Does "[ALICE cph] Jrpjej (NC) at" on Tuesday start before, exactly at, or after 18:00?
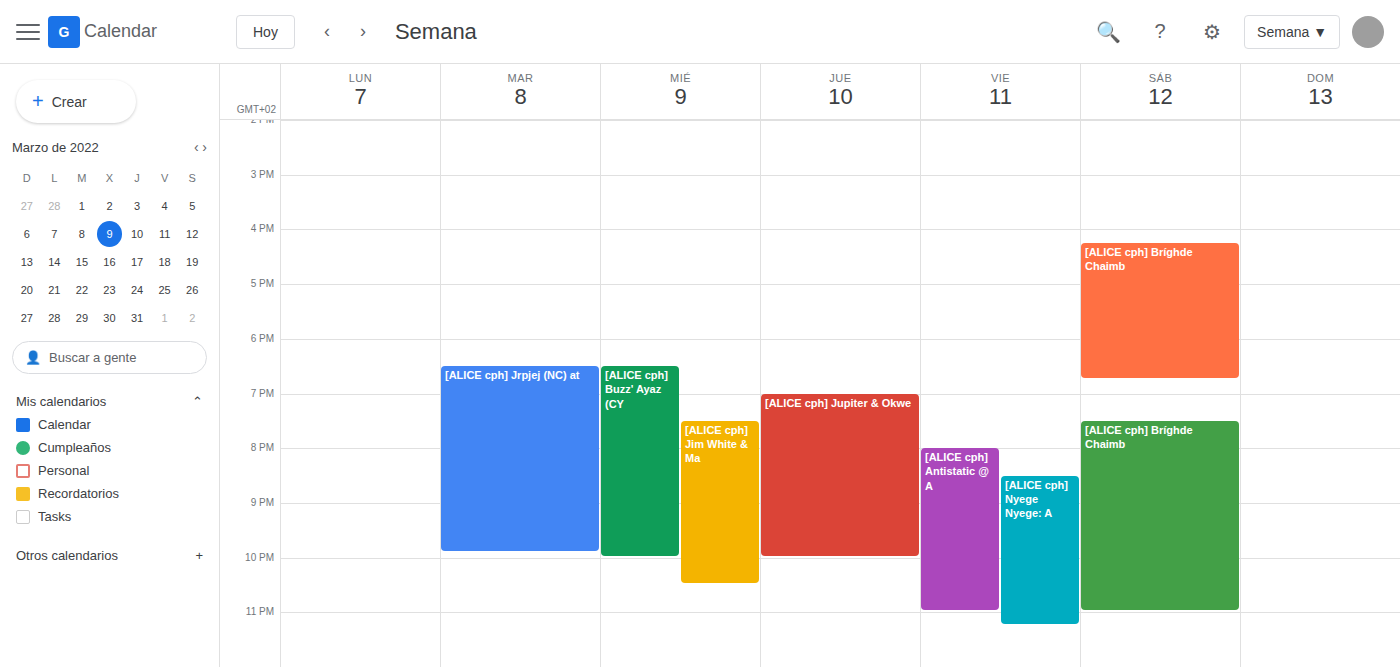
18:30 -- after 18:00, 30 minutes below the 18:00 line.